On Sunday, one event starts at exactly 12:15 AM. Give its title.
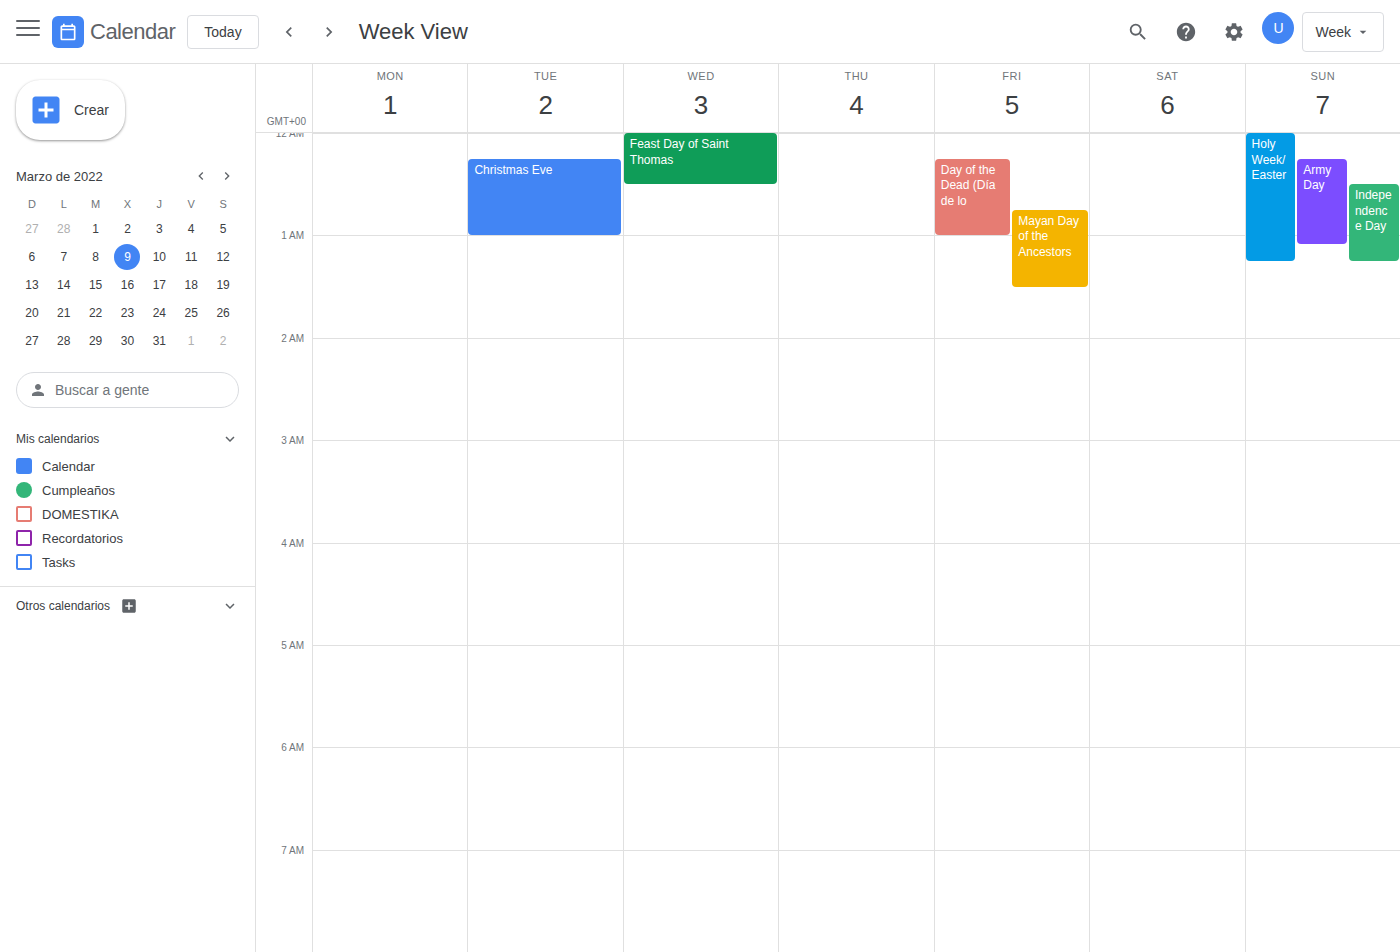
"Army Day"